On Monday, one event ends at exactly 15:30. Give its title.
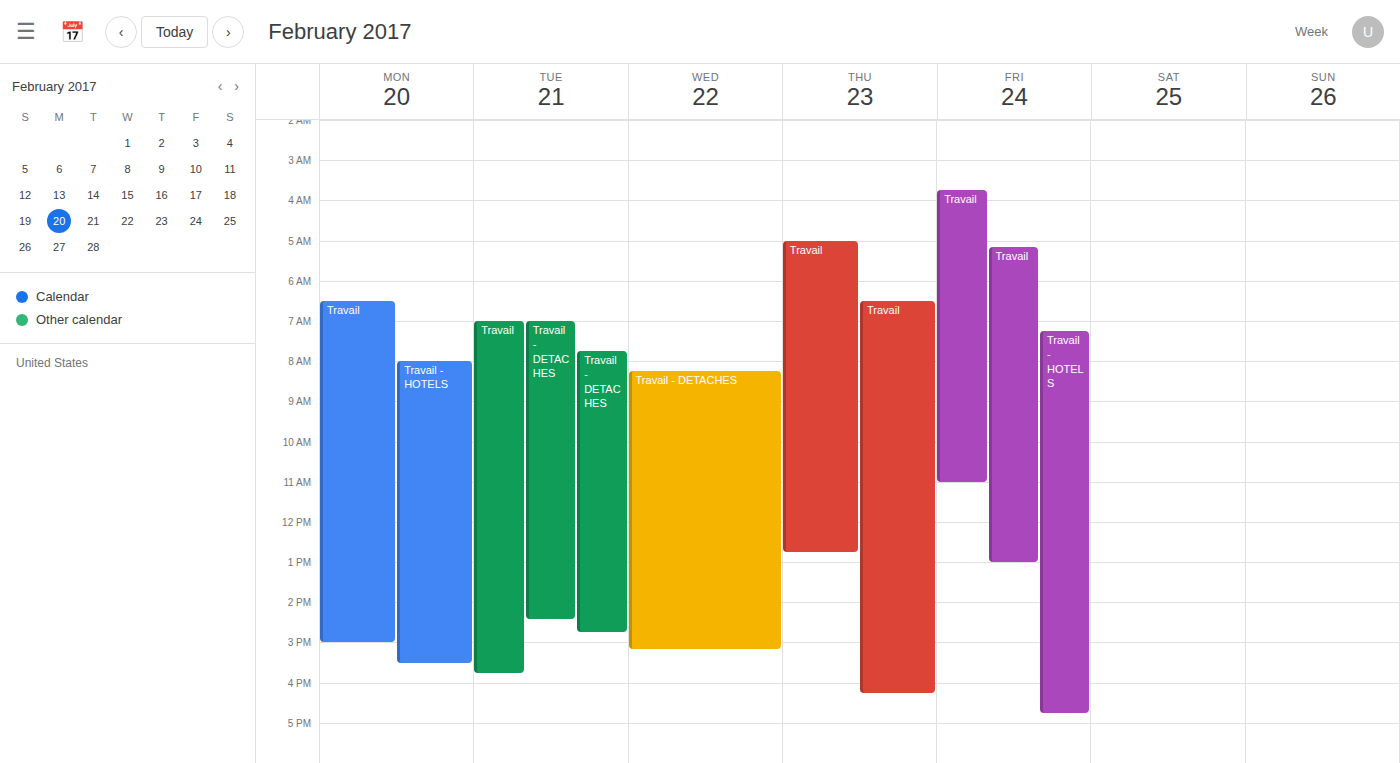
"Travail - HOTELS"